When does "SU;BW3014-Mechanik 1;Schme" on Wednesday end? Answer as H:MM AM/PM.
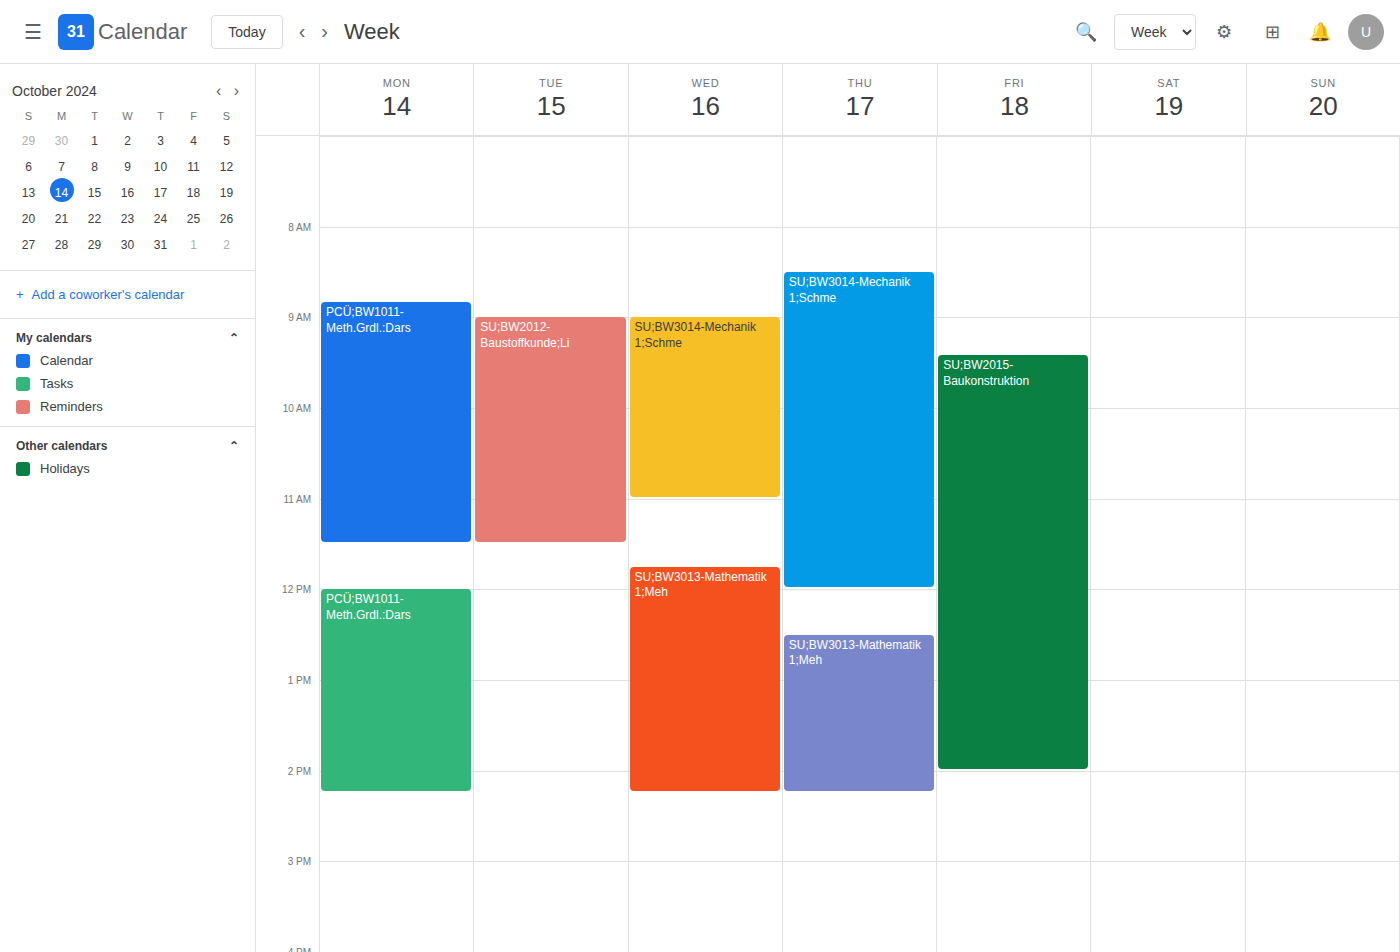
11:00 AM